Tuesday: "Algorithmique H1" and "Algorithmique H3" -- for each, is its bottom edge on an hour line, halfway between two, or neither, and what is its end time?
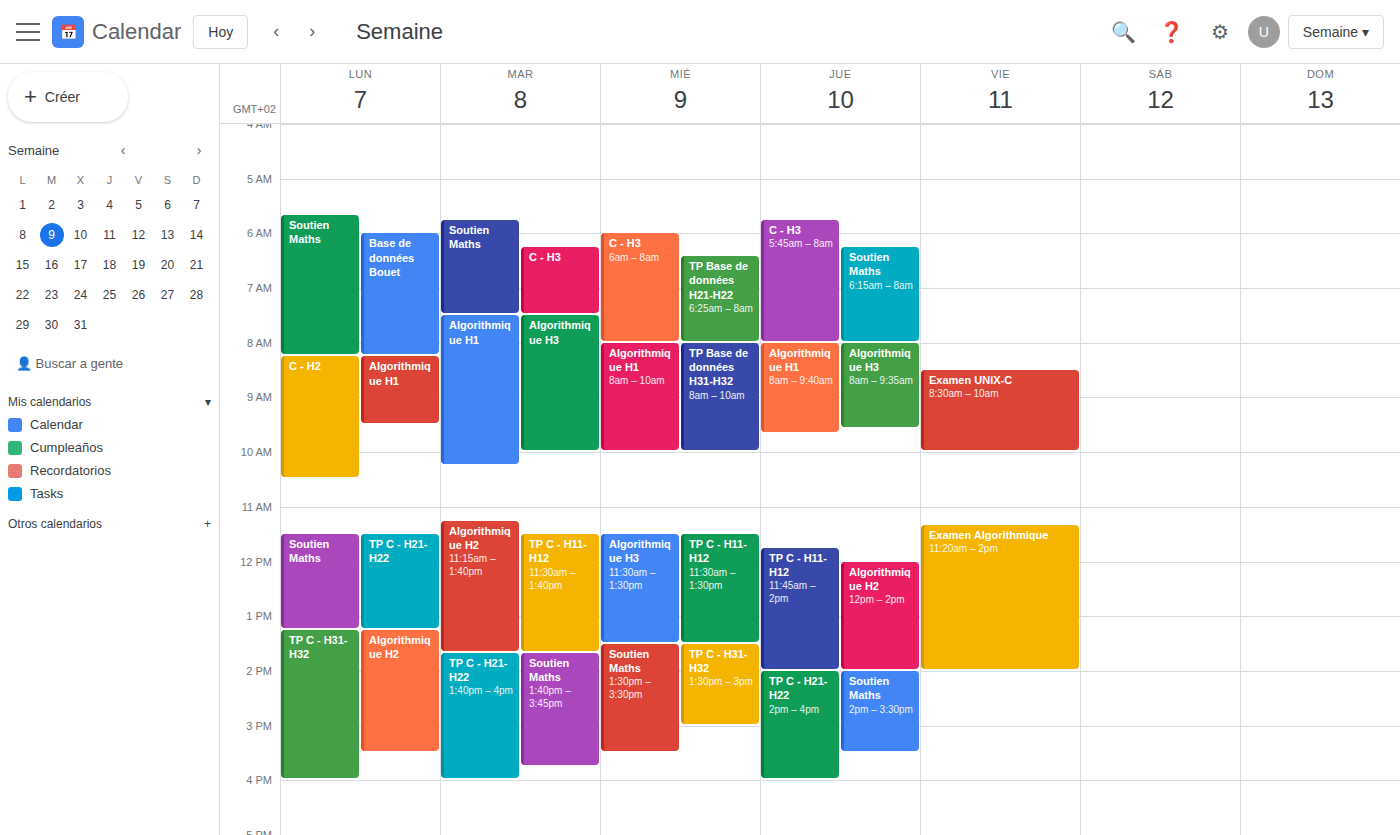
"Algorithmique H1": 10:15 AM, neither: a quarter of the way from the 10 AM line to the 11 AM line. "Algorithmique H3": 10:00 AM, exactly on the 10 AM line.